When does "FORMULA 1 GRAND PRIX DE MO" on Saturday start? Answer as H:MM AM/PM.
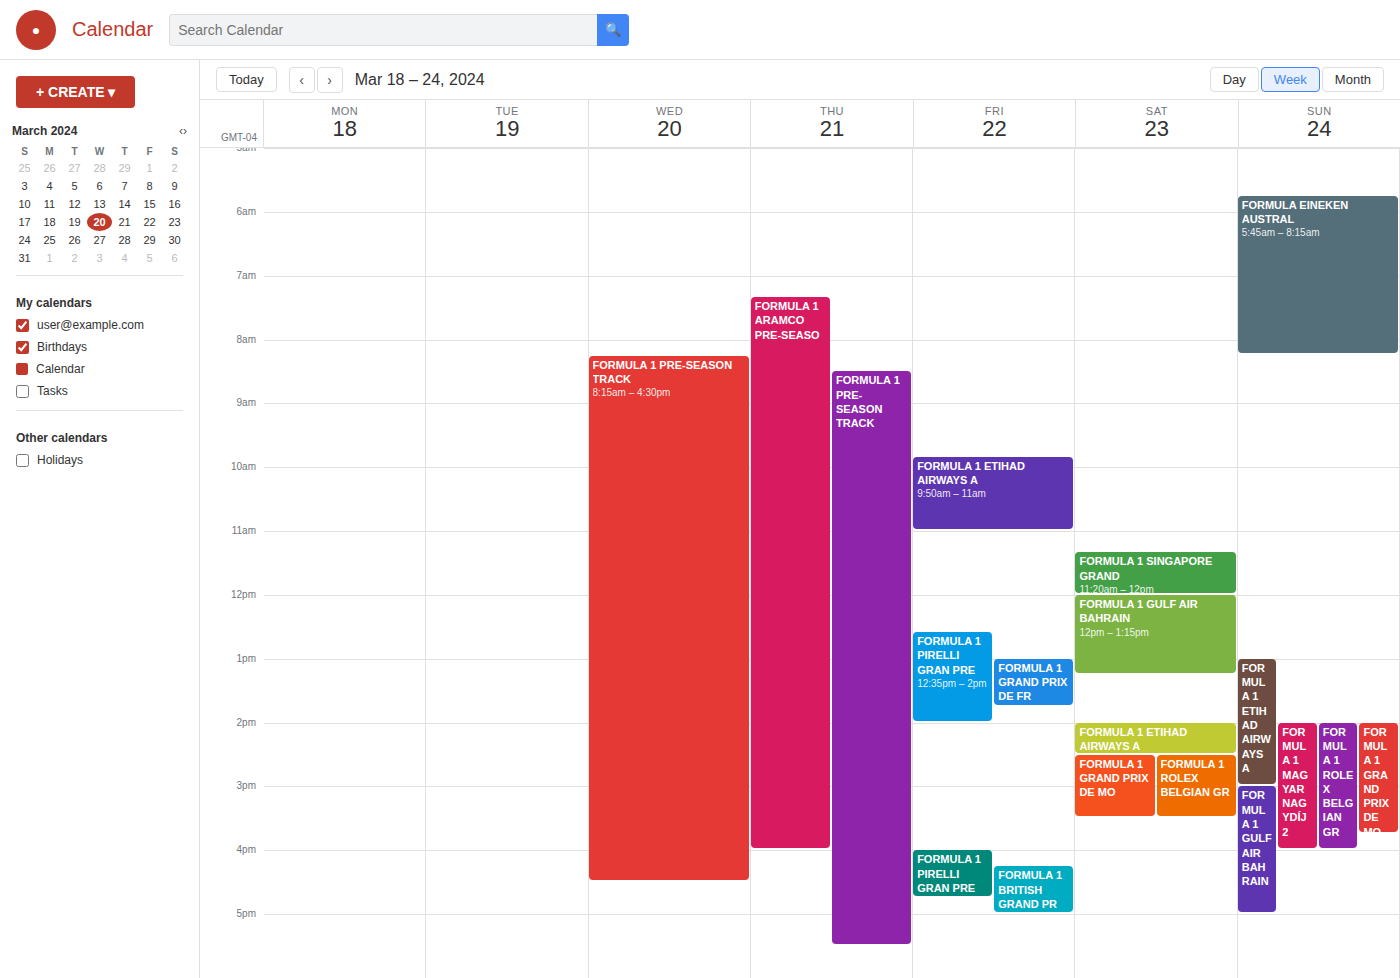
2:30 PM